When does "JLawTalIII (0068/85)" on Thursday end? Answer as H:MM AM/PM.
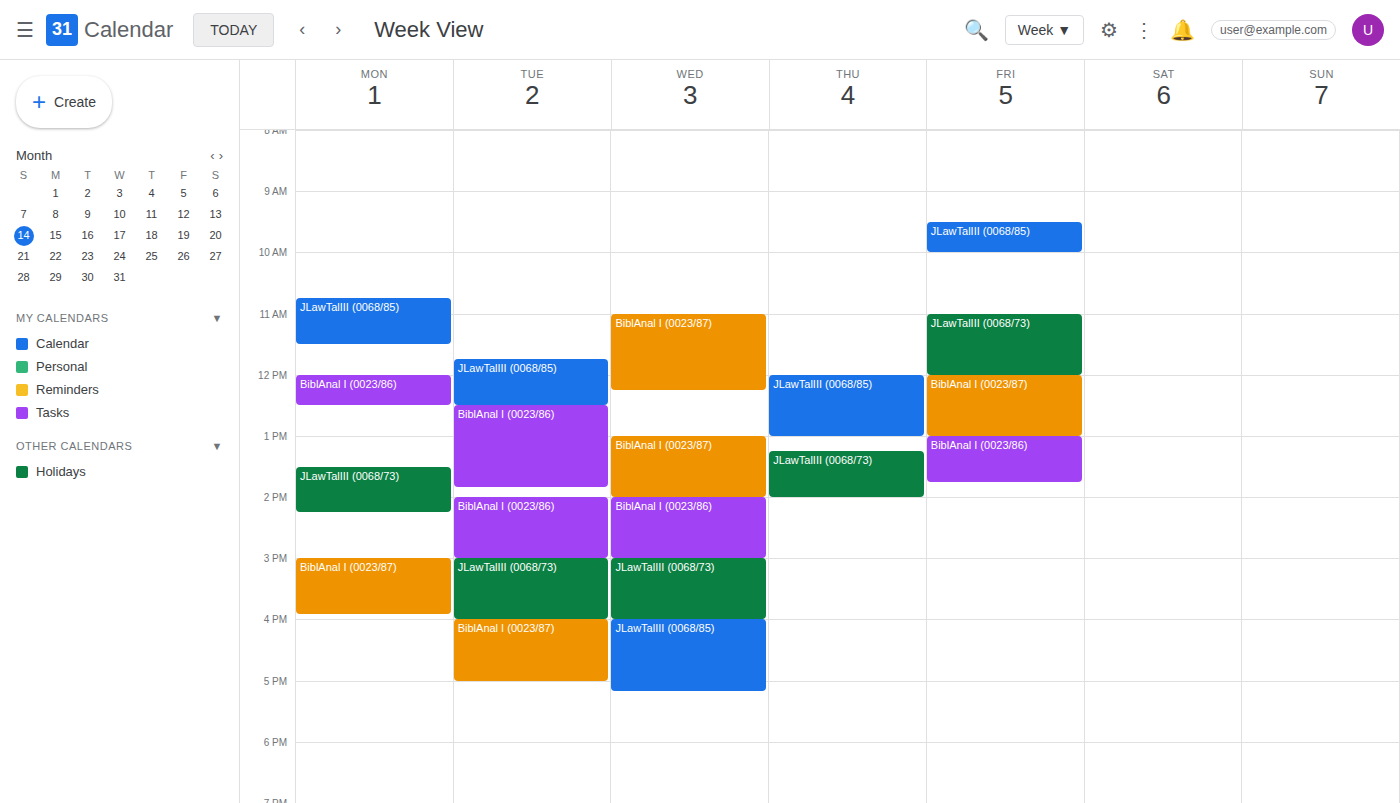
1:00 PM